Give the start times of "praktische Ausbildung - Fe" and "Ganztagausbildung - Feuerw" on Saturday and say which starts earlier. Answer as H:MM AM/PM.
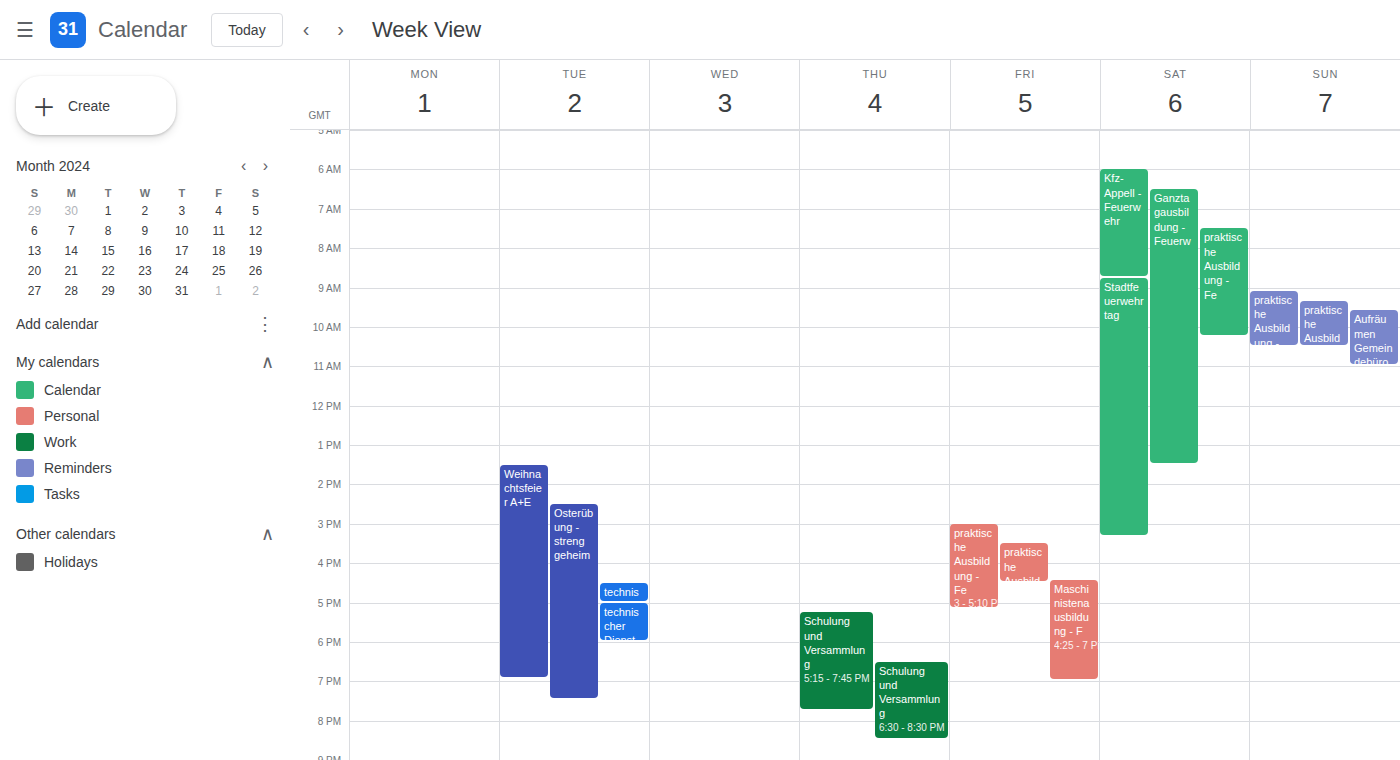
"Ganztagausbildung - Feuerw" 6:30 AM; "praktische Ausbildung - Fe" 7:30 AM.